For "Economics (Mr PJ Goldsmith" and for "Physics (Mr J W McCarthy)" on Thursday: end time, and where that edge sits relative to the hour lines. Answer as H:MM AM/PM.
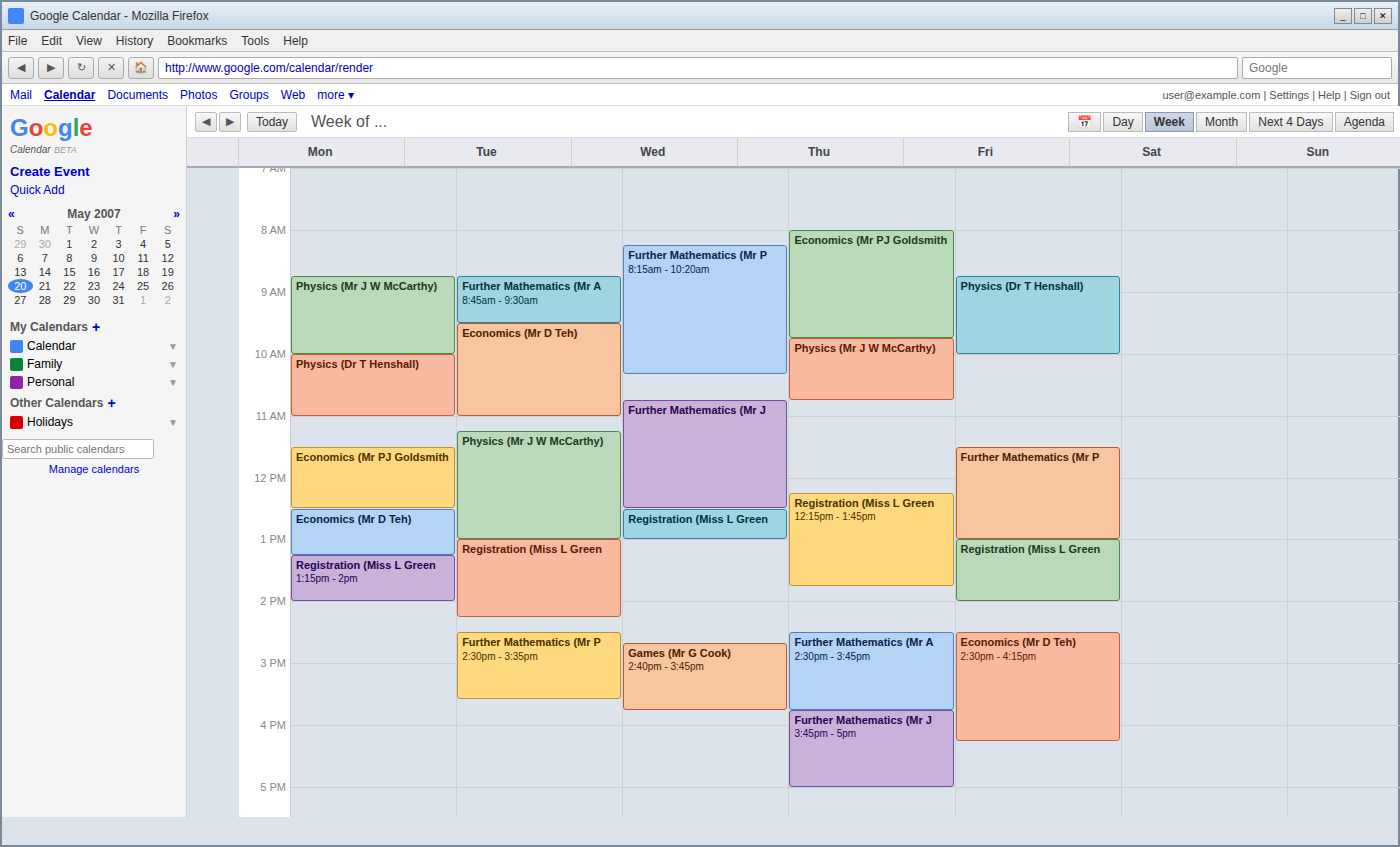
"Economics (Mr PJ Goldsmith": 9:45 AM, neither: three quarters of the way from the 9 AM line to the 10 AM line. "Physics (Mr J W McCarthy)": 10:45 AM, neither: three quarters of the way from the 10 AM line to the 11 AM line.